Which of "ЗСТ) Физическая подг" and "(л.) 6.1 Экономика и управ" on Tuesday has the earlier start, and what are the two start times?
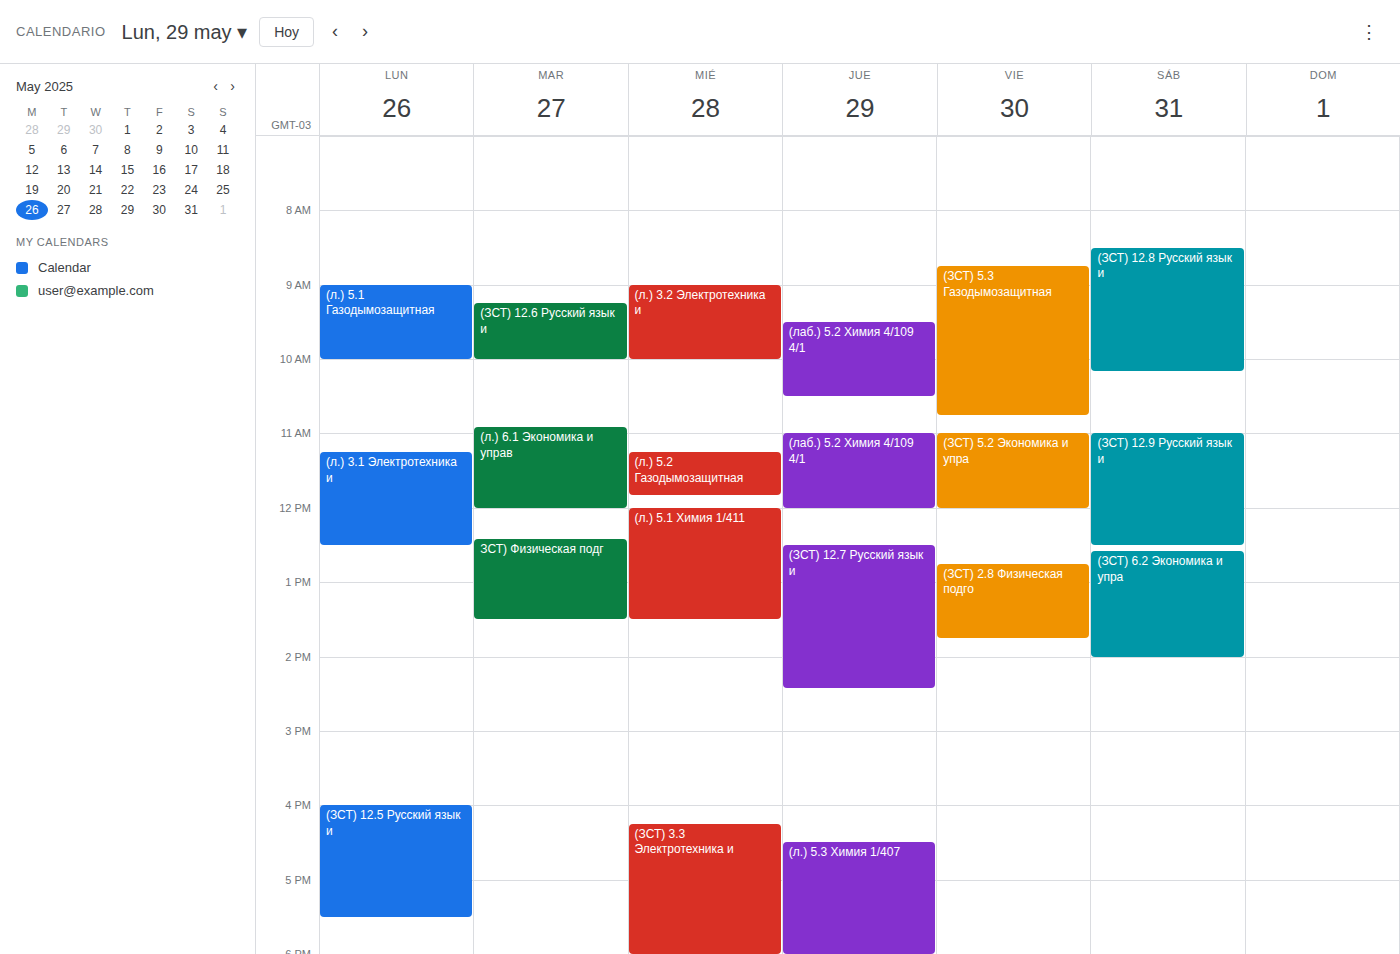
"(л.) 6.1 Экономика и управ" 10:55 AM; "ЗСТ) Физическая подг" 12:25 PM.